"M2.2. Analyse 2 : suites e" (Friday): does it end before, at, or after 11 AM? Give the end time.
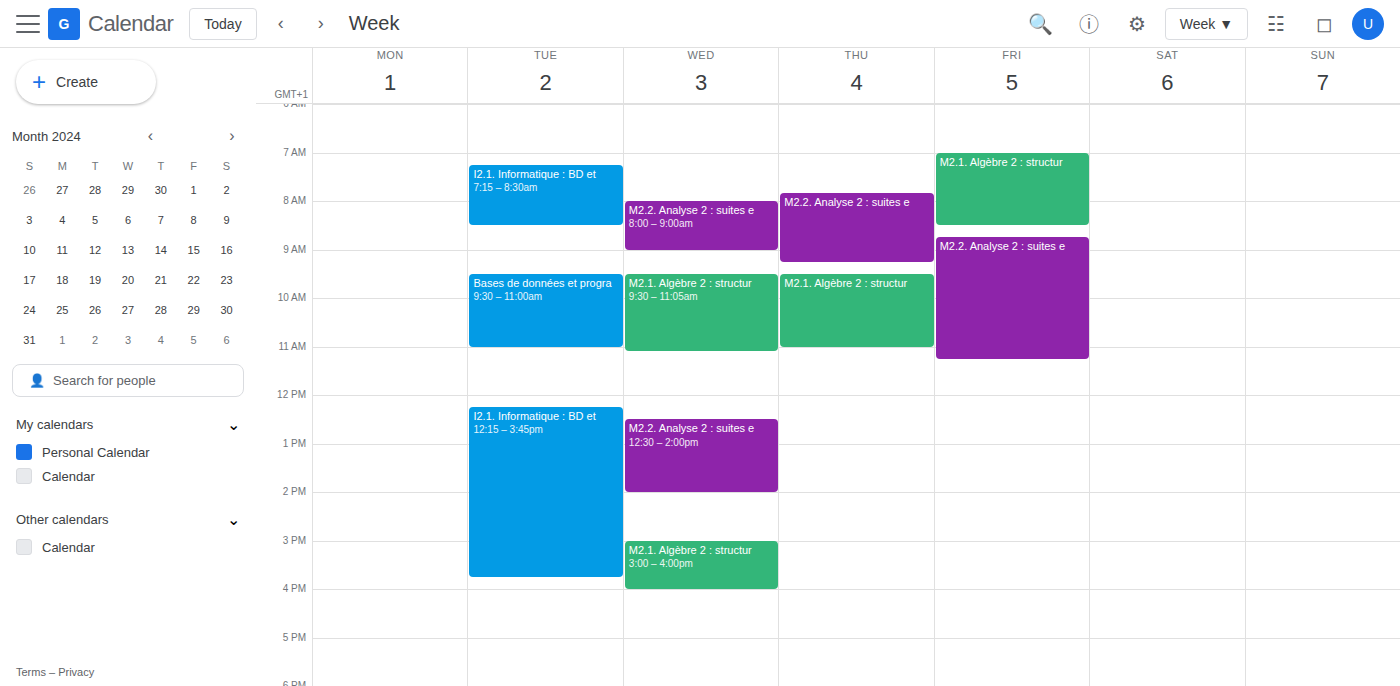
11:15 AM -- after 11 AM, 15 minutes below the 11 AM line.